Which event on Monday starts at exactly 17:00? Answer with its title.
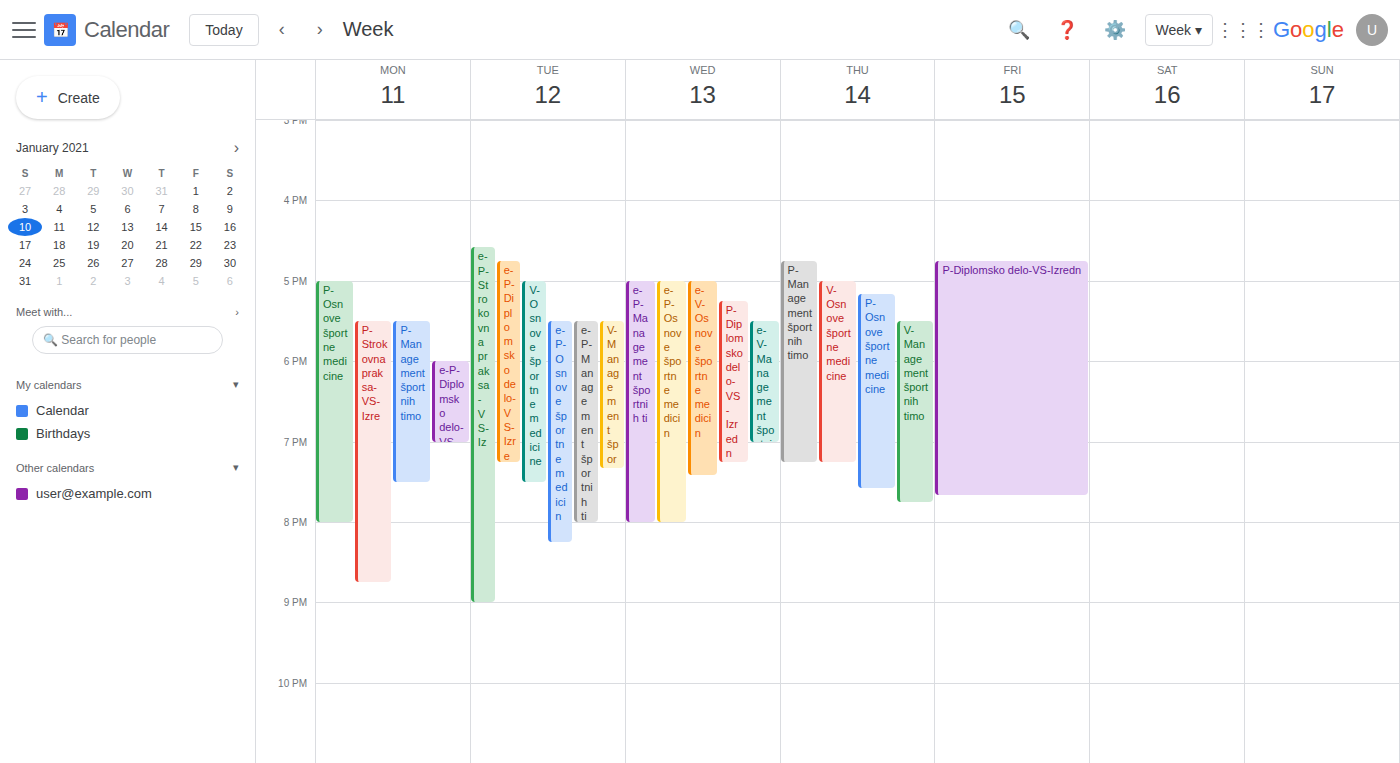
"P-Osnove športne medicine"